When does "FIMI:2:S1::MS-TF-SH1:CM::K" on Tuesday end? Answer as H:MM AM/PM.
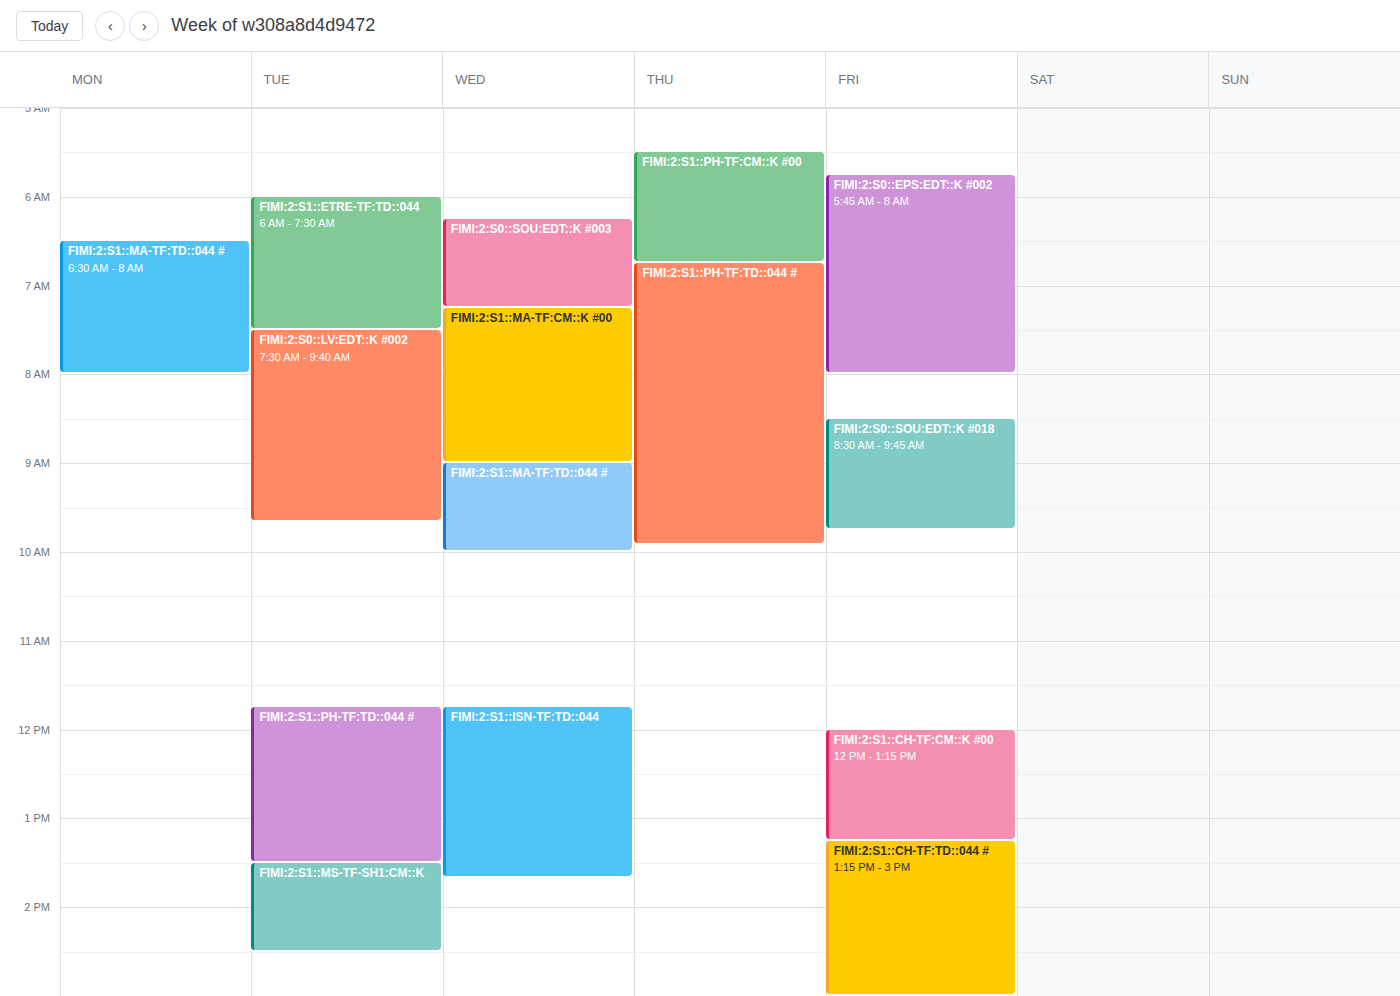
2:30 PM